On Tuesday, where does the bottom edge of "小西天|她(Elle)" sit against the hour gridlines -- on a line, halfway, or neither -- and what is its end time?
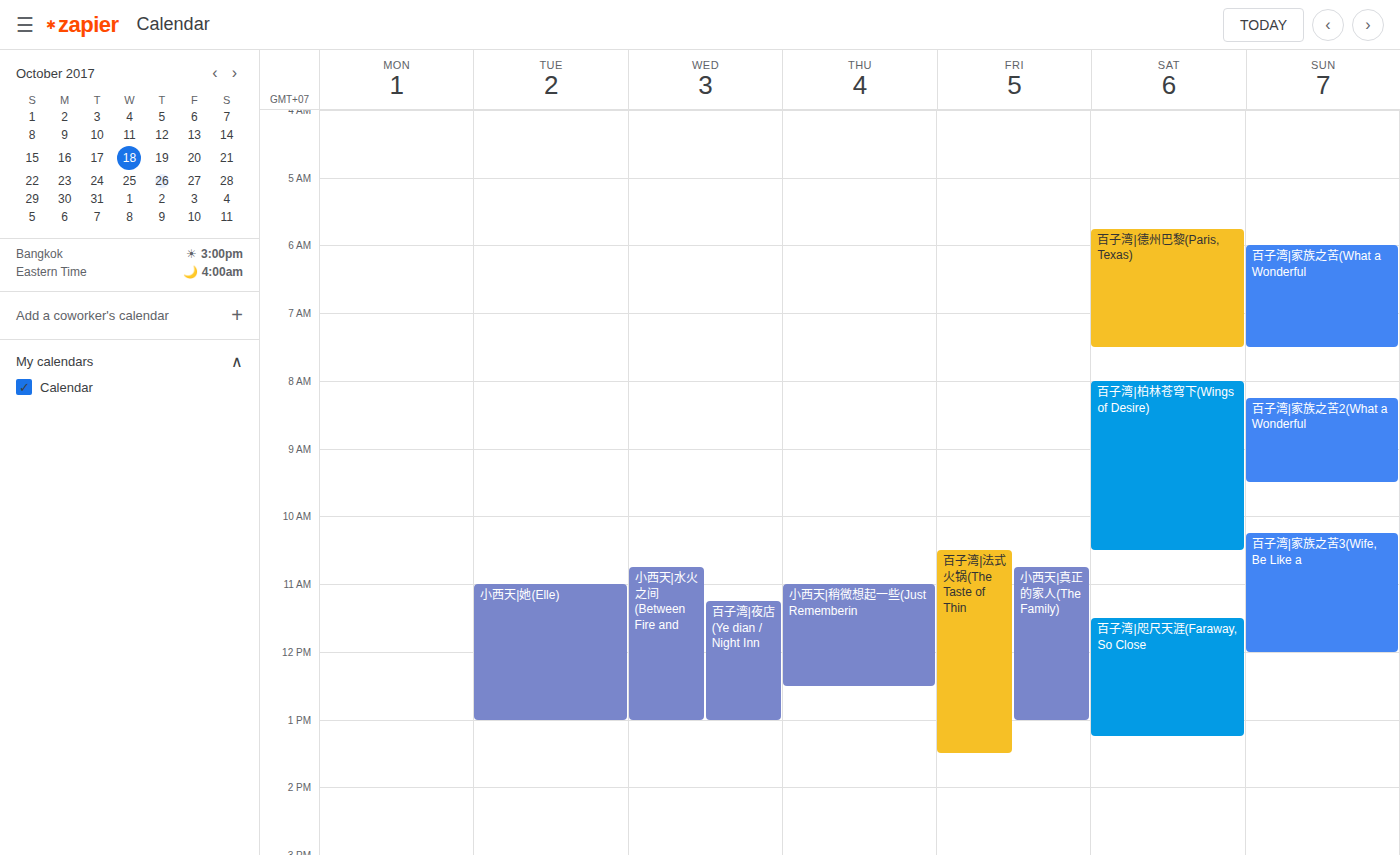
1:00 PM -- exactly on the 1 PM line.